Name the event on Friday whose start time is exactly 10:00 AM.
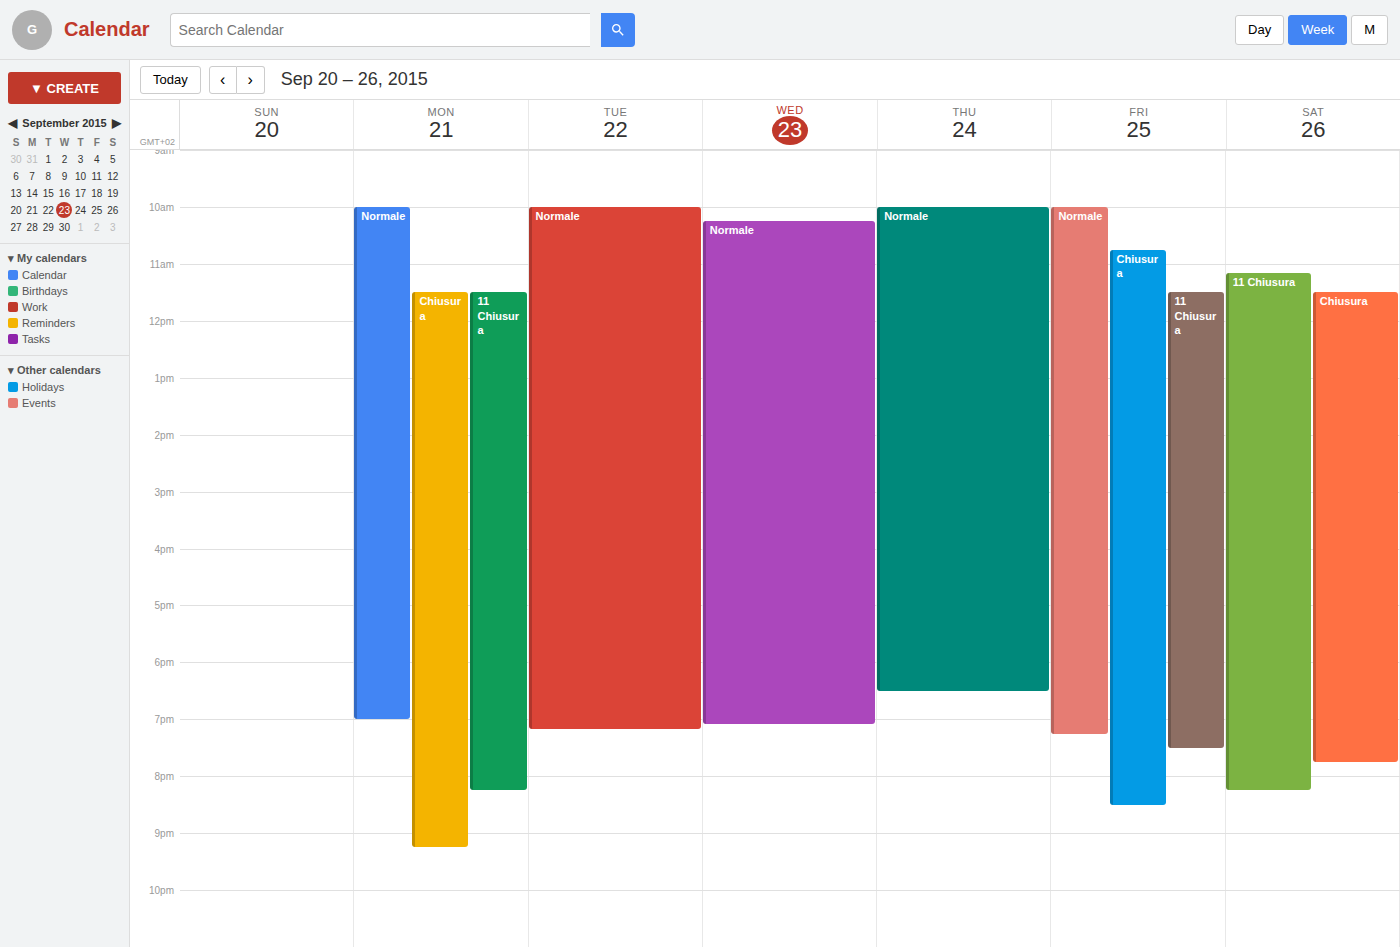
"Normale"